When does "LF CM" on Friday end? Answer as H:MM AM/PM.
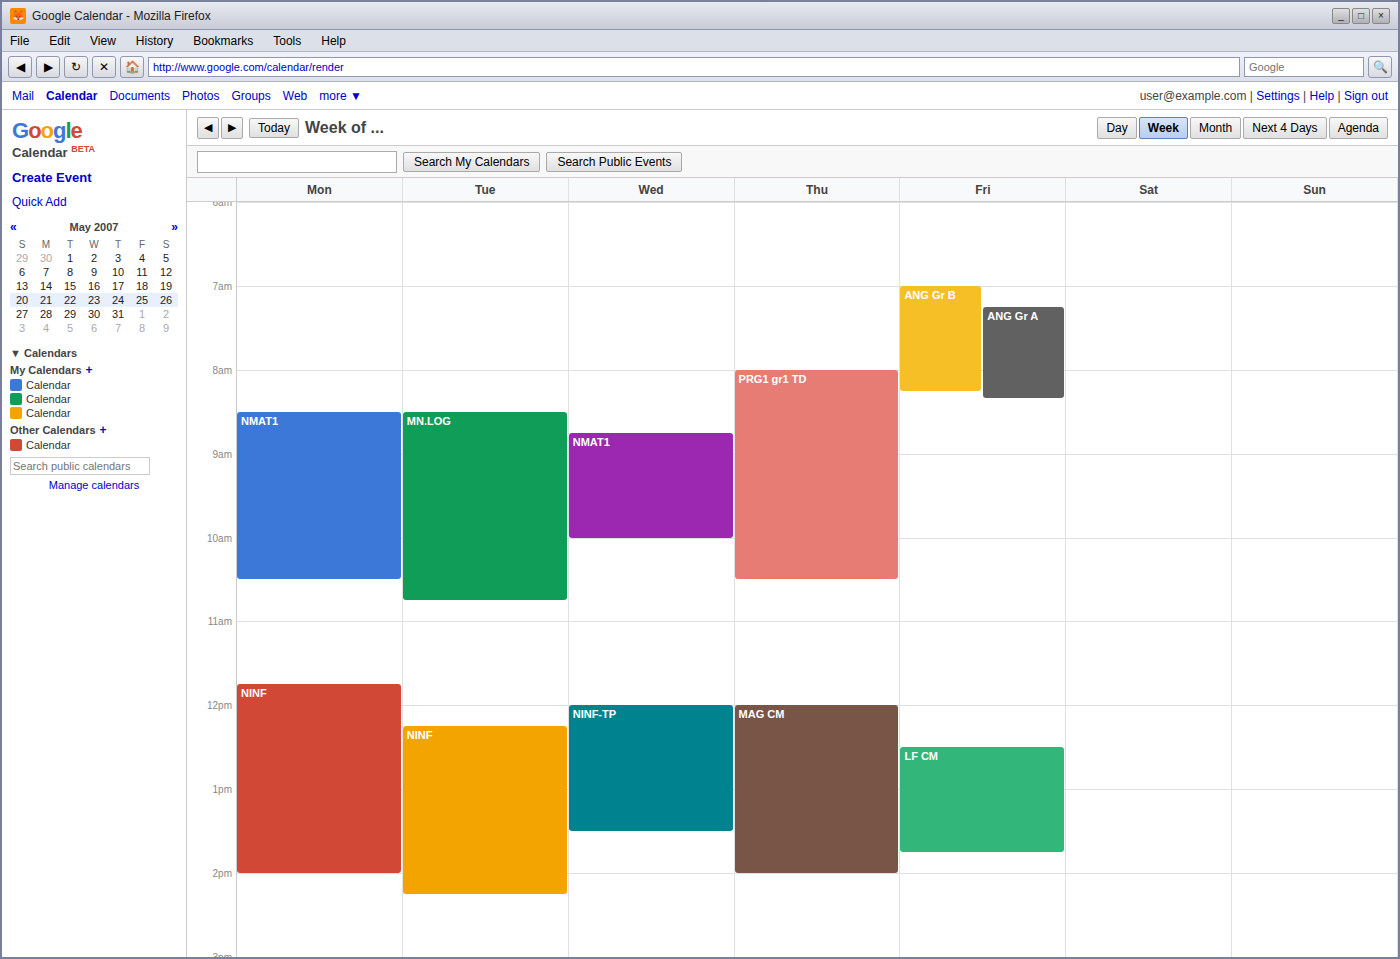
1:45 PM